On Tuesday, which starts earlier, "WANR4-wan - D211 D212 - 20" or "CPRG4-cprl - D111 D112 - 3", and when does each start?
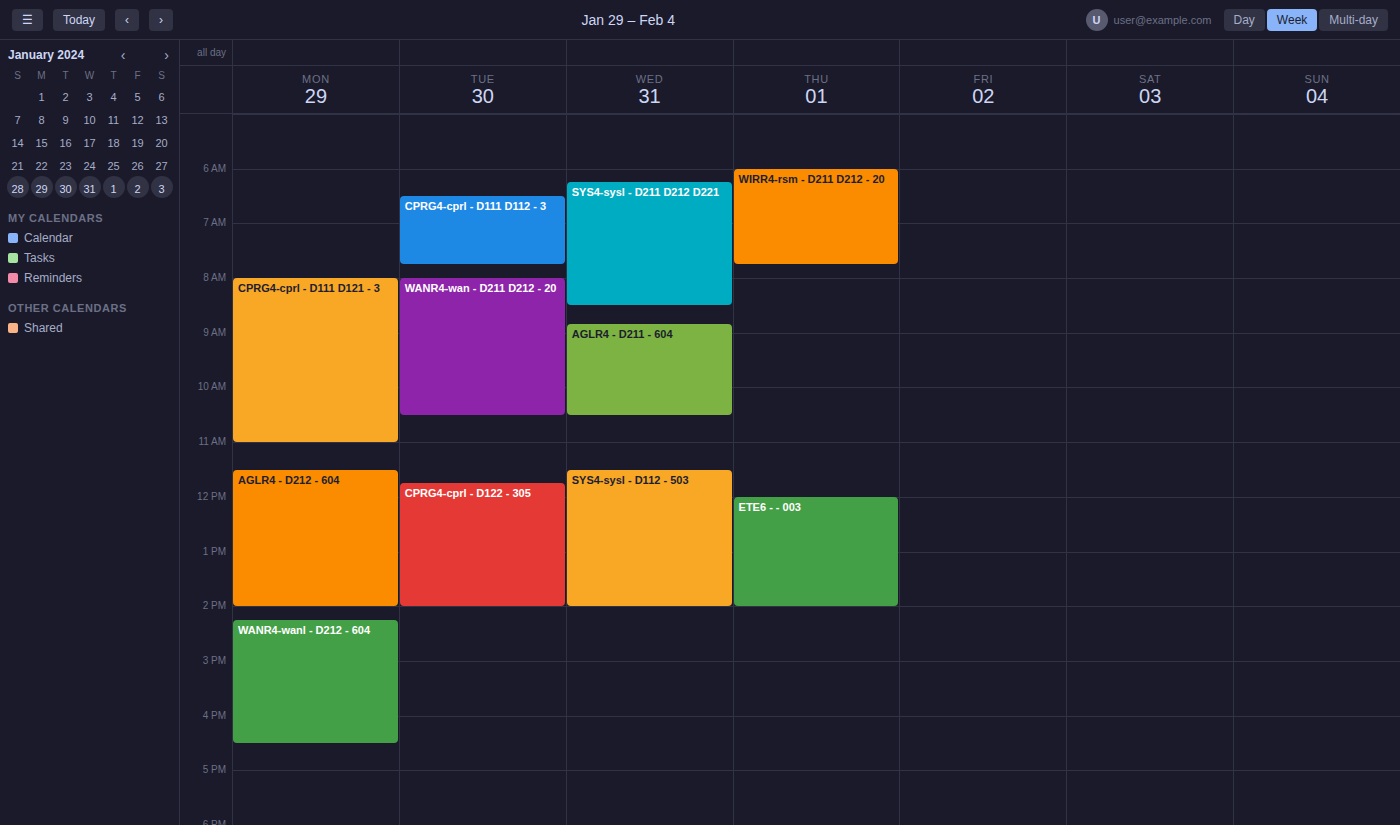
"CPRG4-cprl - D111 D112 - 3" 06:30; "WANR4-wan - D211 D212 - 20" 08:00.